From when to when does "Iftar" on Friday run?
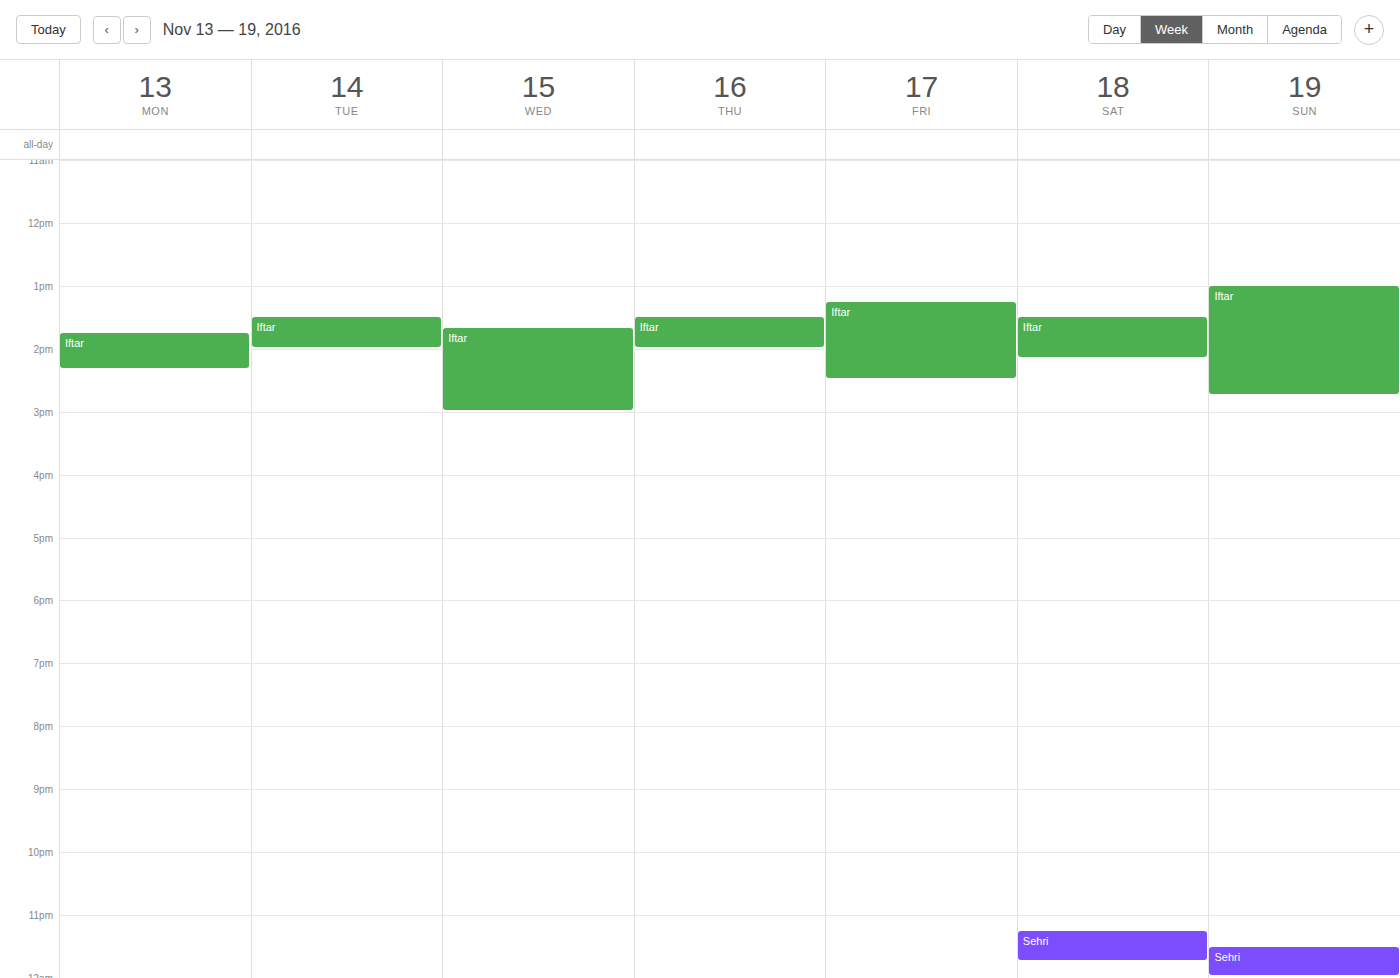
1:15 PM to 2:30 PM